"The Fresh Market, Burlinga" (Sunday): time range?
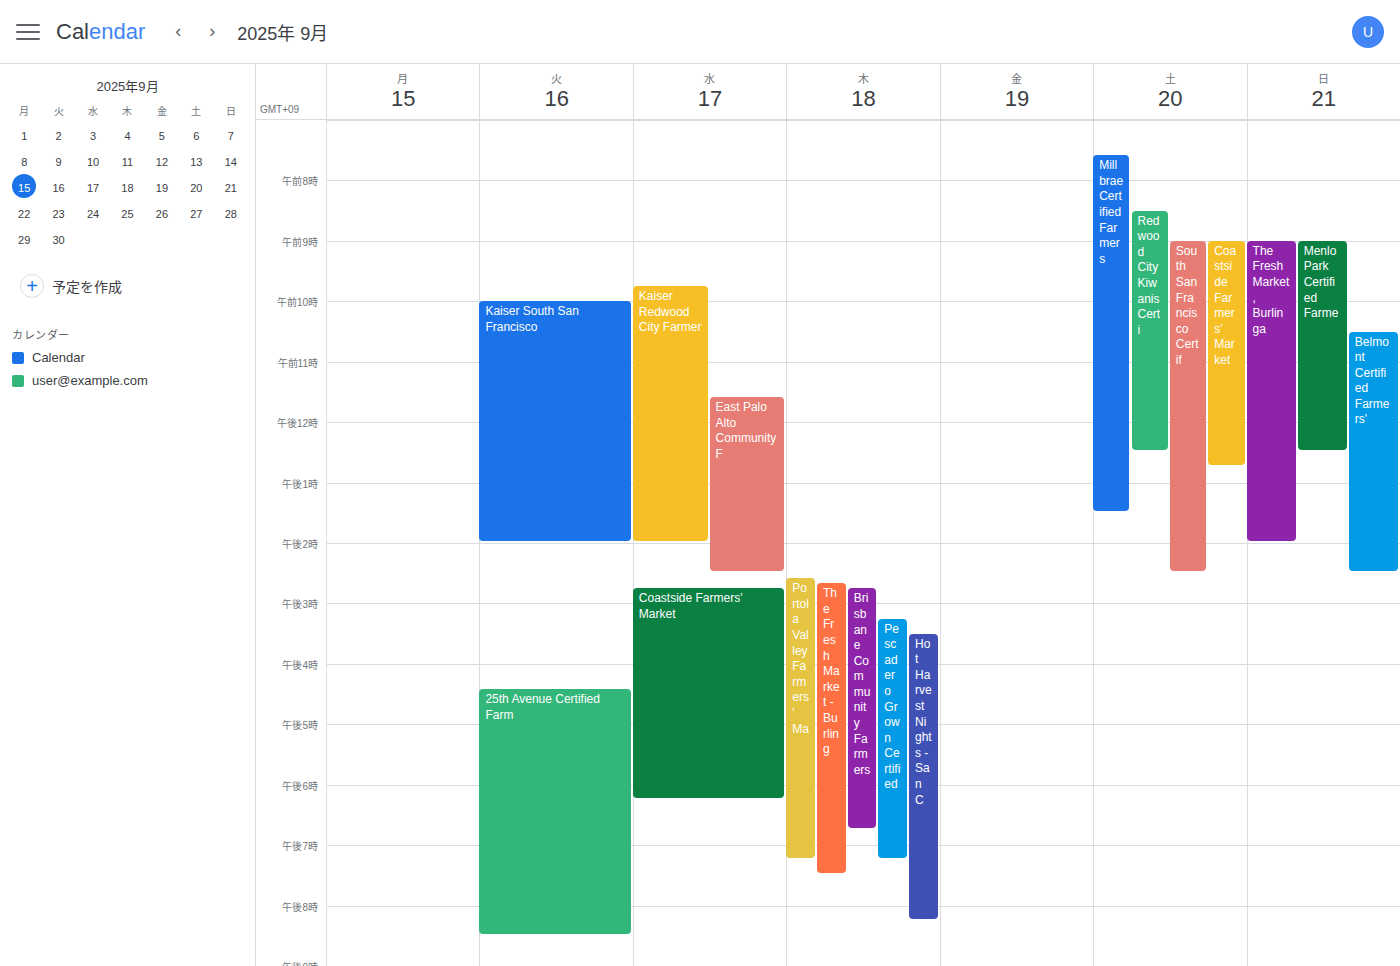
9:00 AM to 2:00 PM